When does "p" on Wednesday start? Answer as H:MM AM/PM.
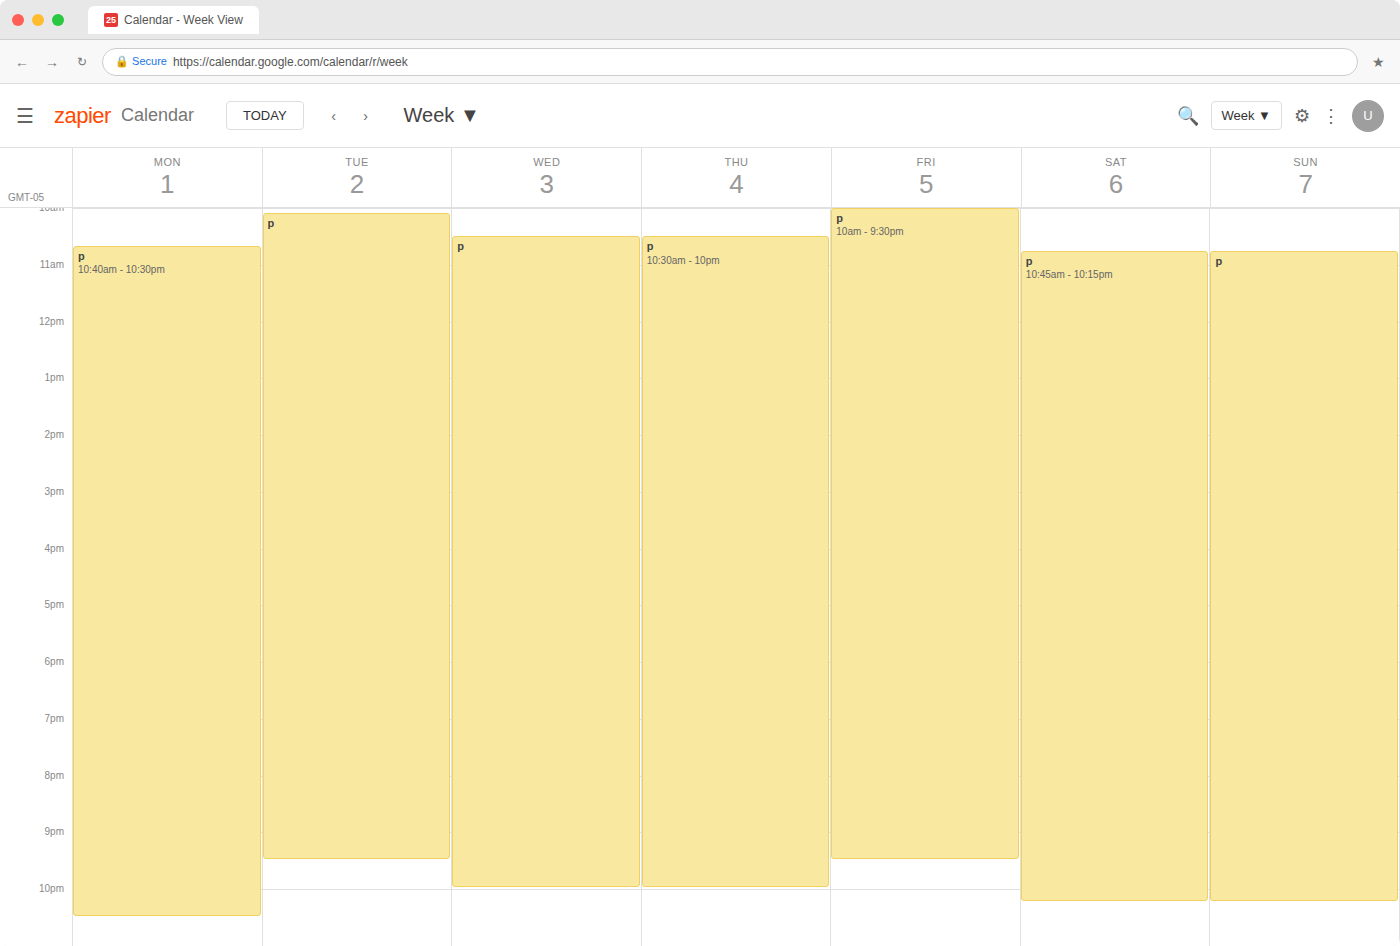
10:30 AM